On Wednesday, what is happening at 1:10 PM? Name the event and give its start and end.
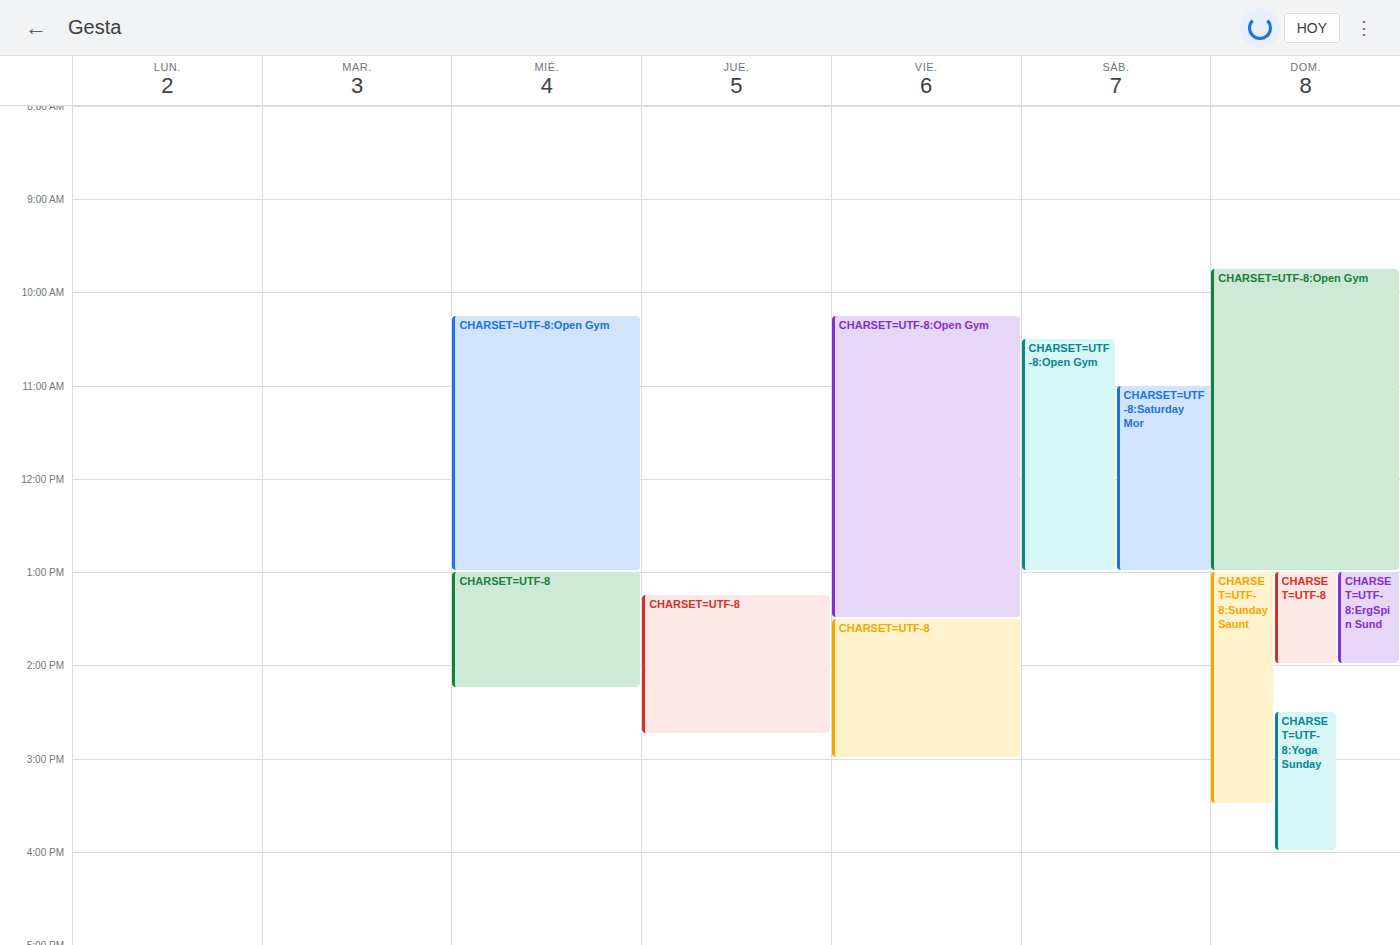
"CHARSET=UTF-8", 1:00 PM to 2:15 PM